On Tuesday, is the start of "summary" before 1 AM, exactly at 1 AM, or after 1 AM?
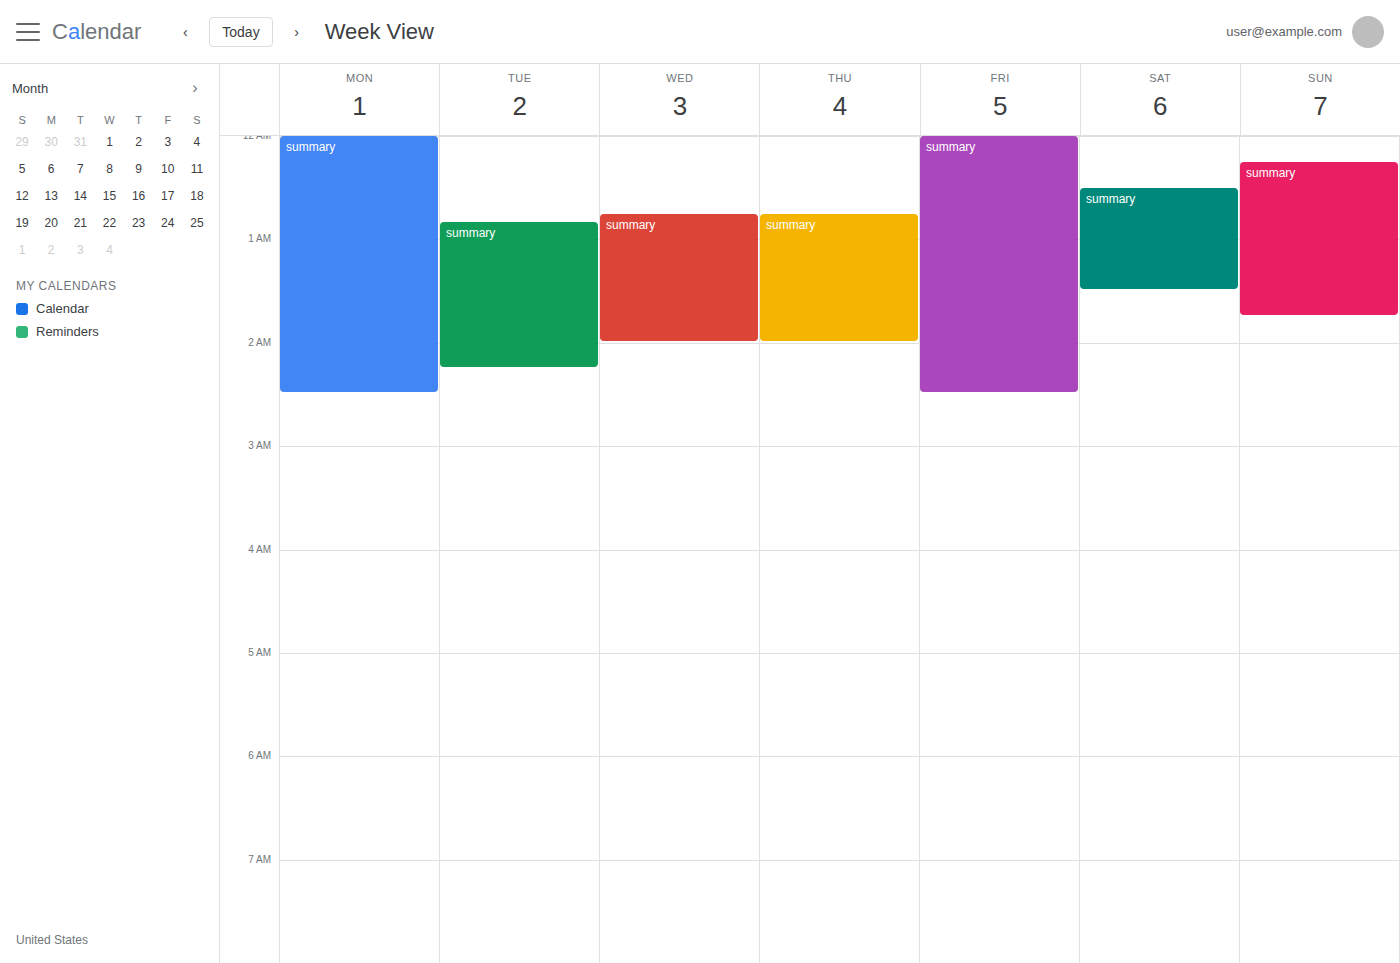
12:50 AM -- before 1 AM, 10 minutes above the 1 AM line.